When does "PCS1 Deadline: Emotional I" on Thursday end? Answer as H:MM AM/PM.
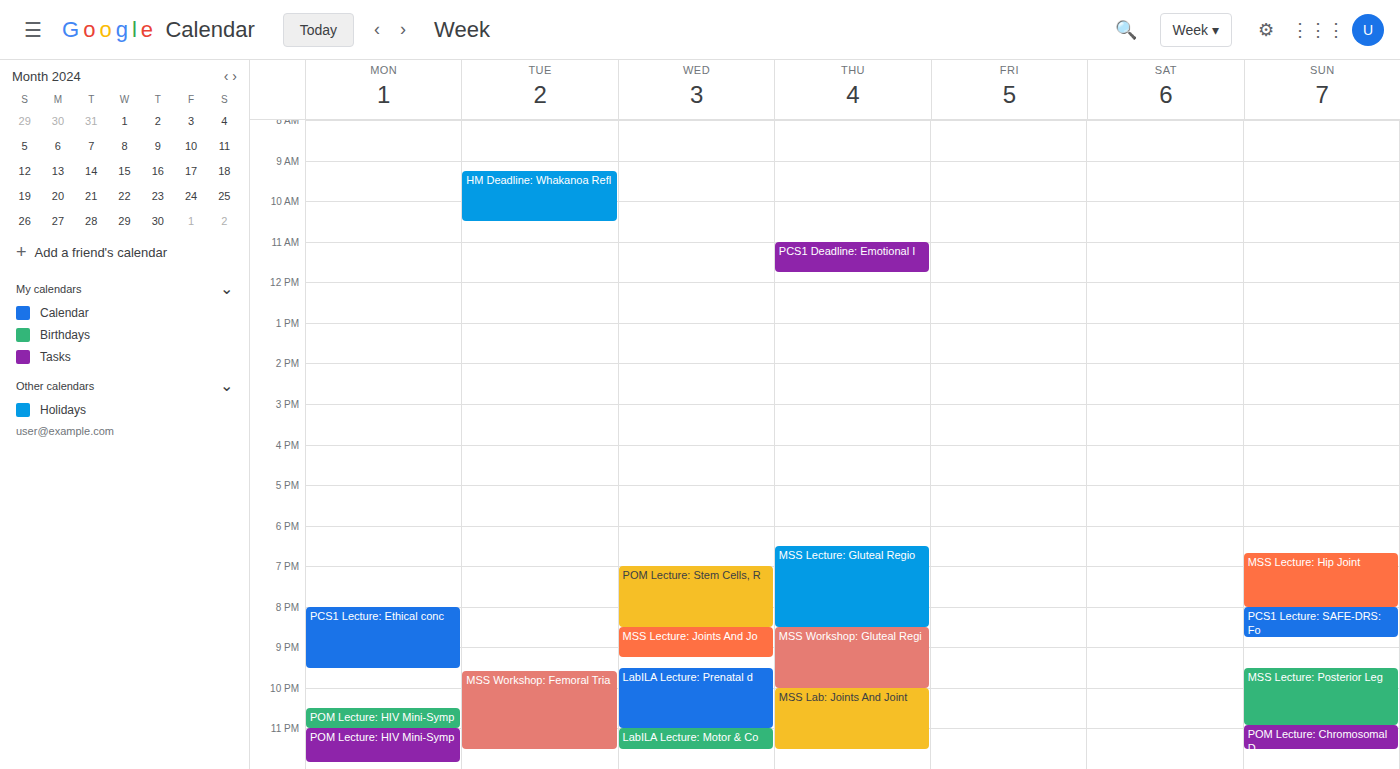
11:45 AM